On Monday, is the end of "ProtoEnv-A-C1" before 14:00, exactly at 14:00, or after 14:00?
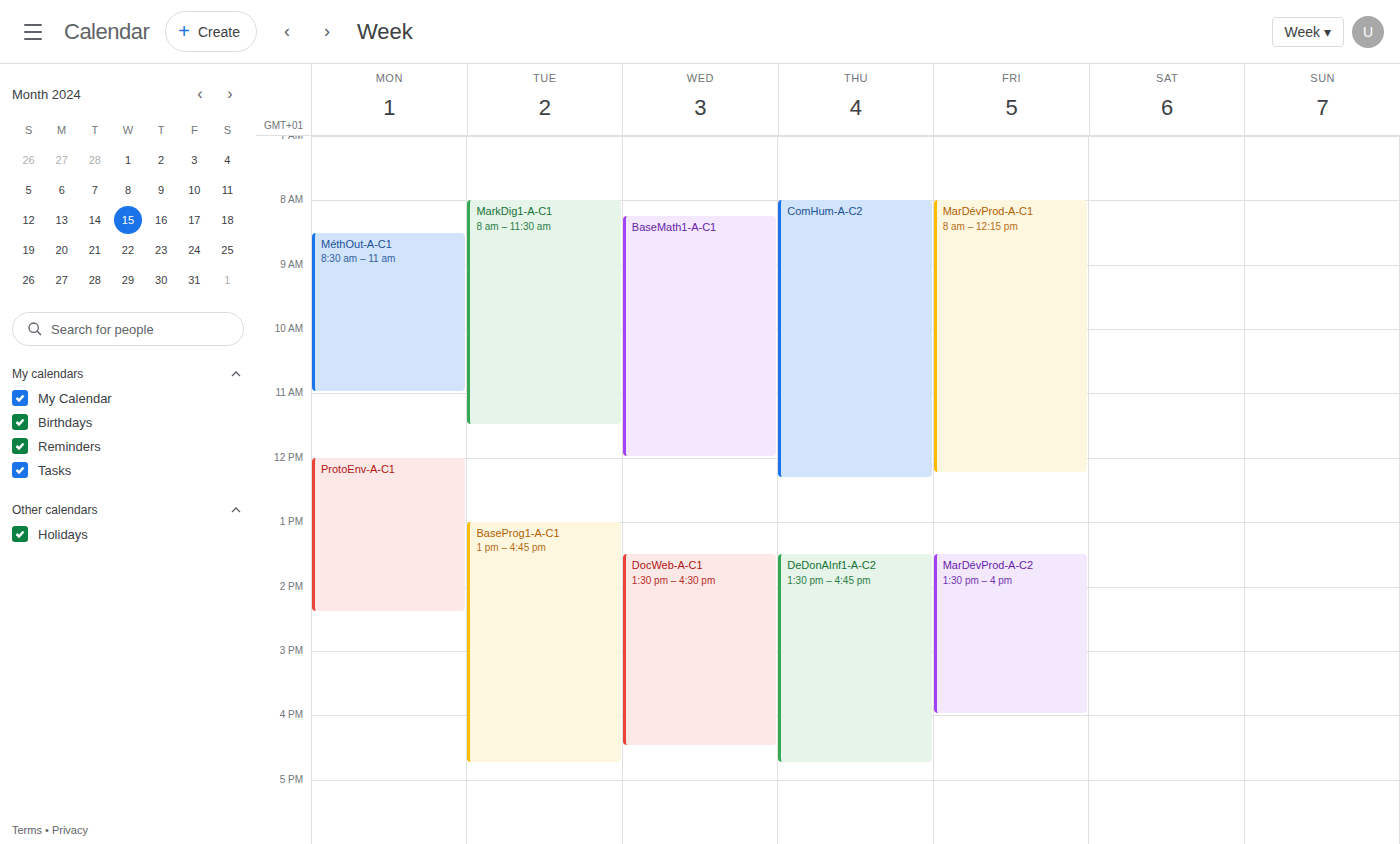
14:25 -- after 14:00, 25 minutes below the 14:00 line.